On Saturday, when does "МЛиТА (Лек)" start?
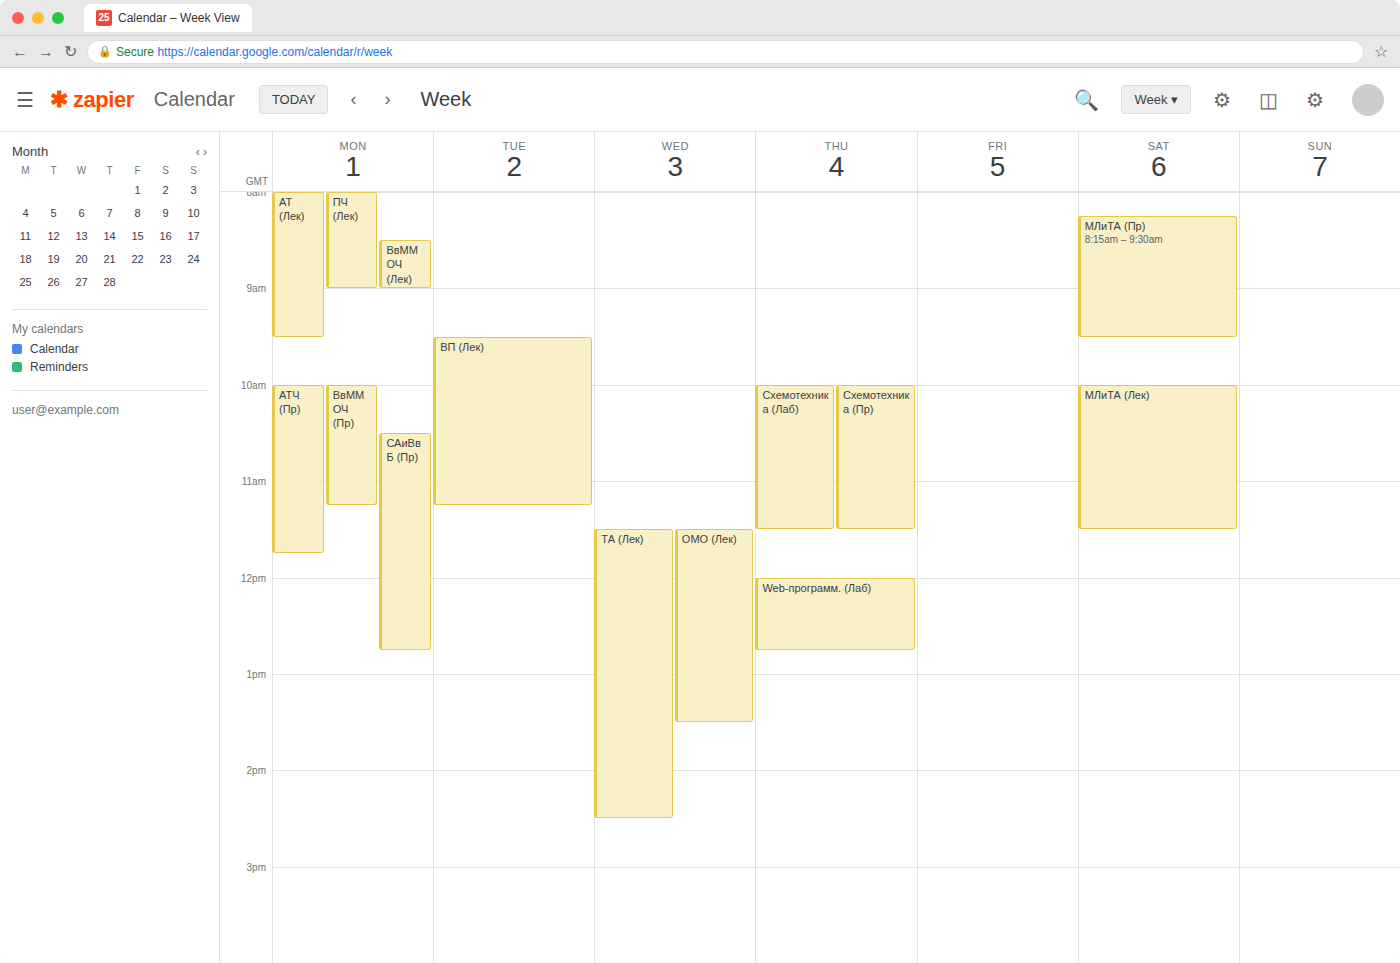
10:00 AM